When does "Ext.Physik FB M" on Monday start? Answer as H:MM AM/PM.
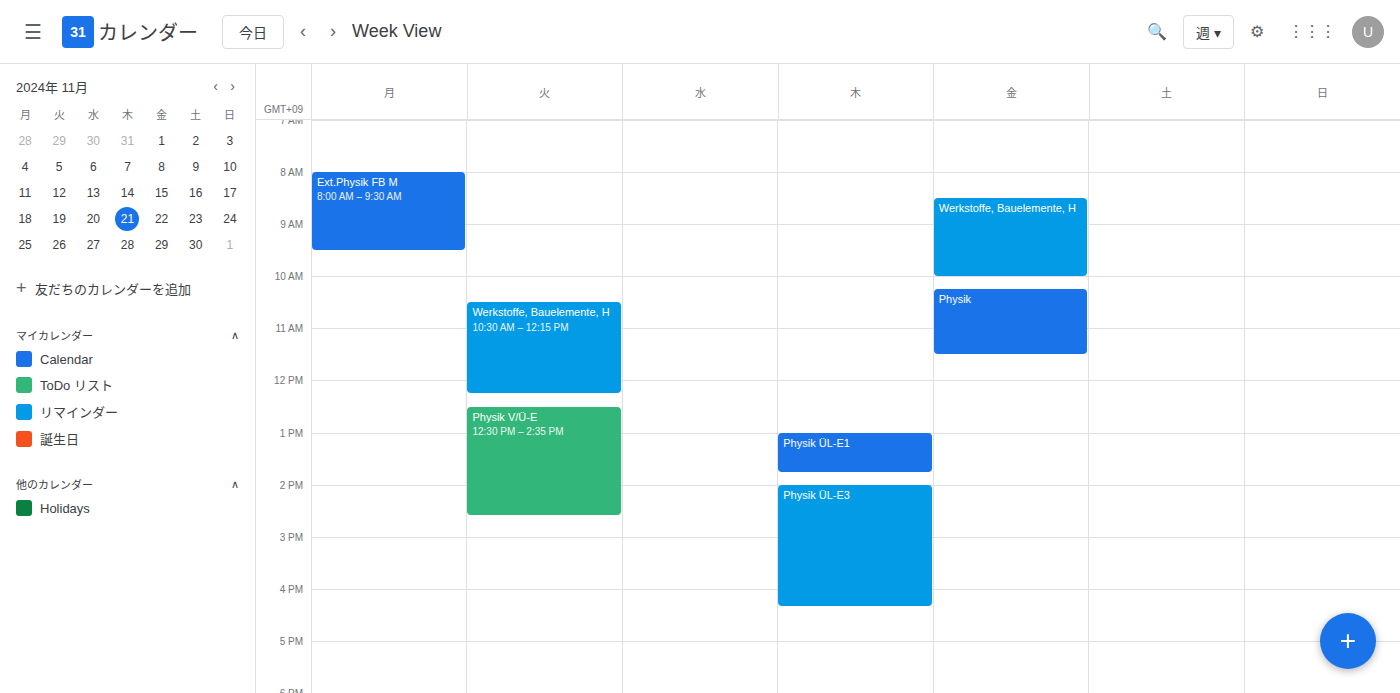
8:00 AM